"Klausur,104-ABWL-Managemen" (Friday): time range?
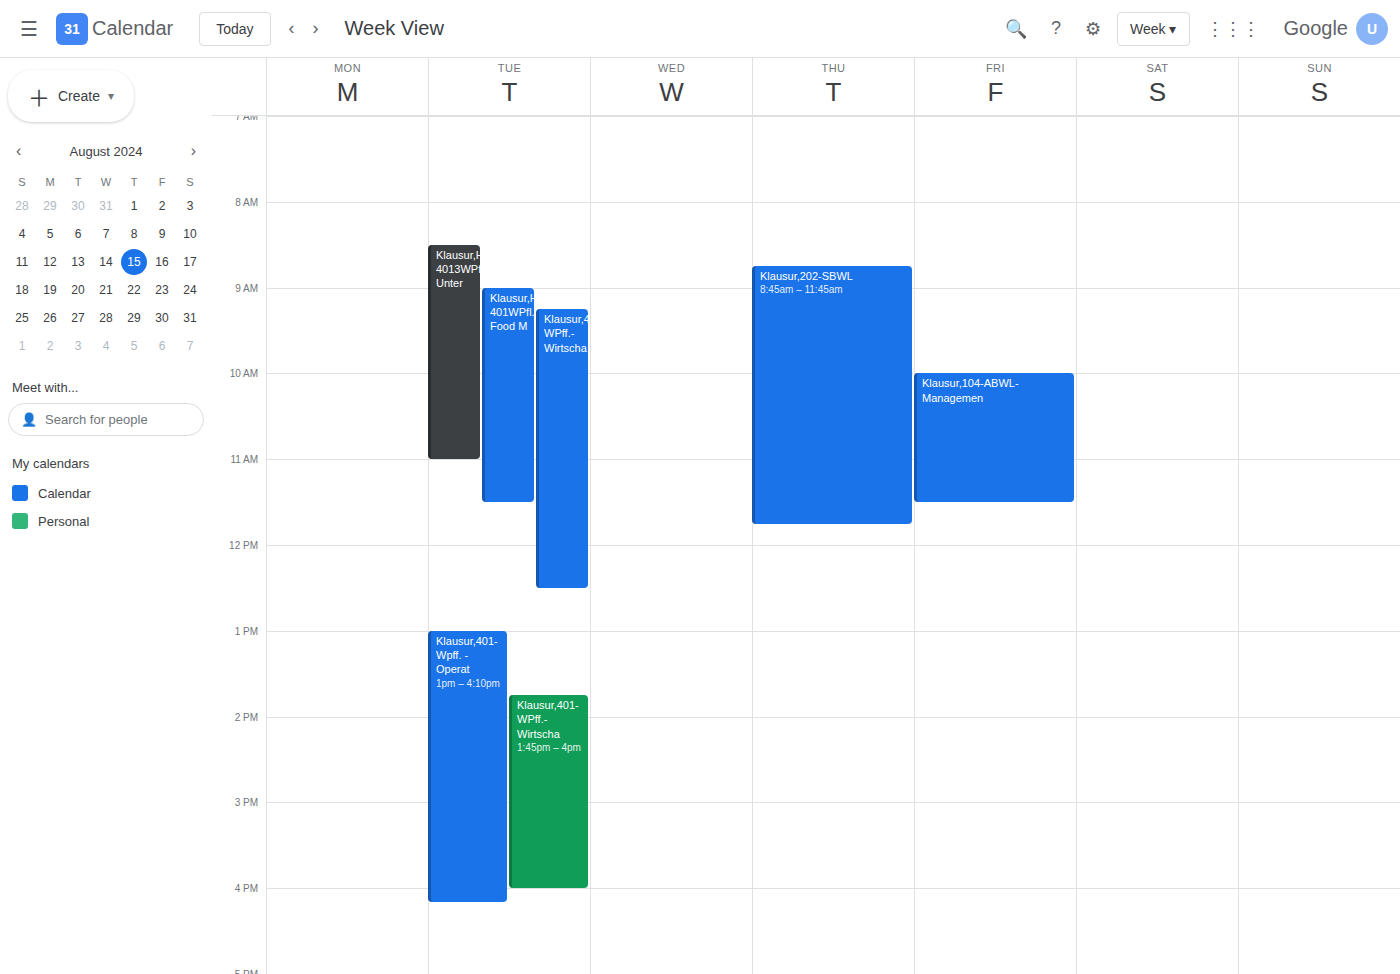
10:00 AM to 11:30 AM